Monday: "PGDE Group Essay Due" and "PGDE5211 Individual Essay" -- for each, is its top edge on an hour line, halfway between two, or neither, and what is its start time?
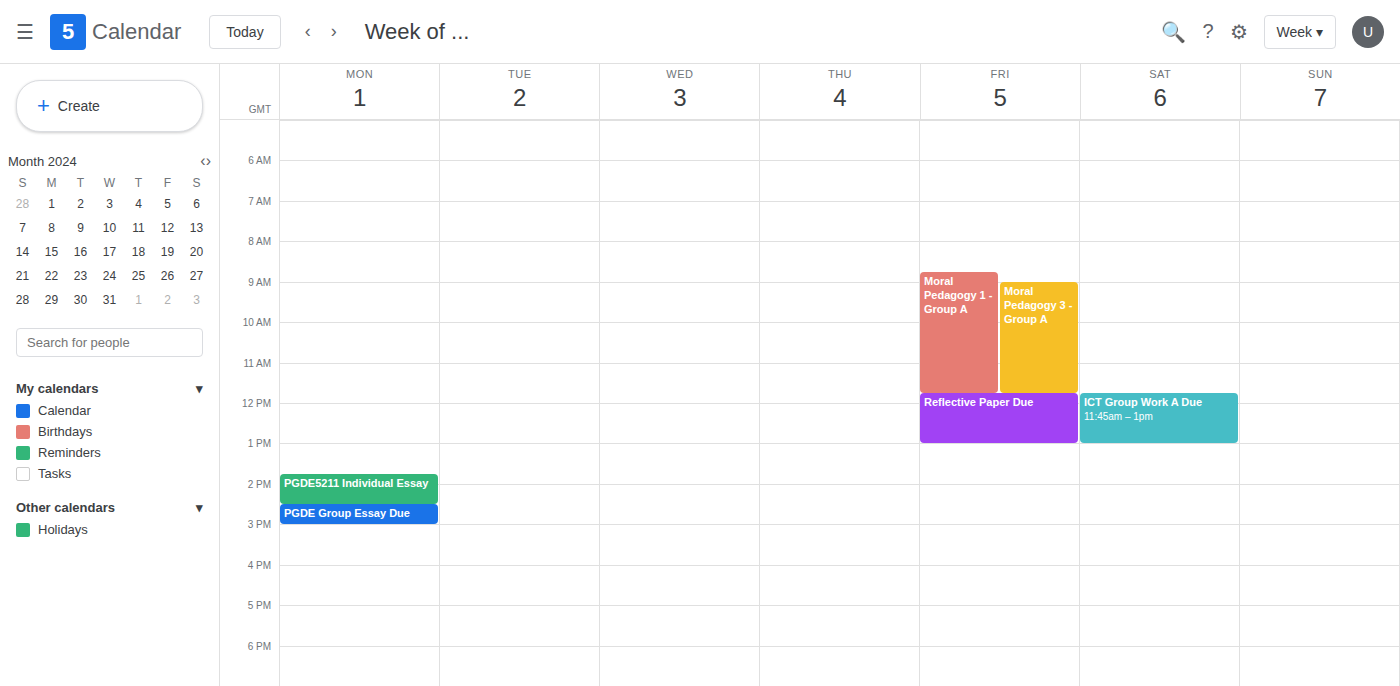
"PGDE Group Essay Due": 2:30 PM, halfway between the 2 PM and 3 PM lines. "PGDE5211 Individual Essay": 1:45 PM, neither: three quarters of the way from the 1 PM line to the 2 PM line.